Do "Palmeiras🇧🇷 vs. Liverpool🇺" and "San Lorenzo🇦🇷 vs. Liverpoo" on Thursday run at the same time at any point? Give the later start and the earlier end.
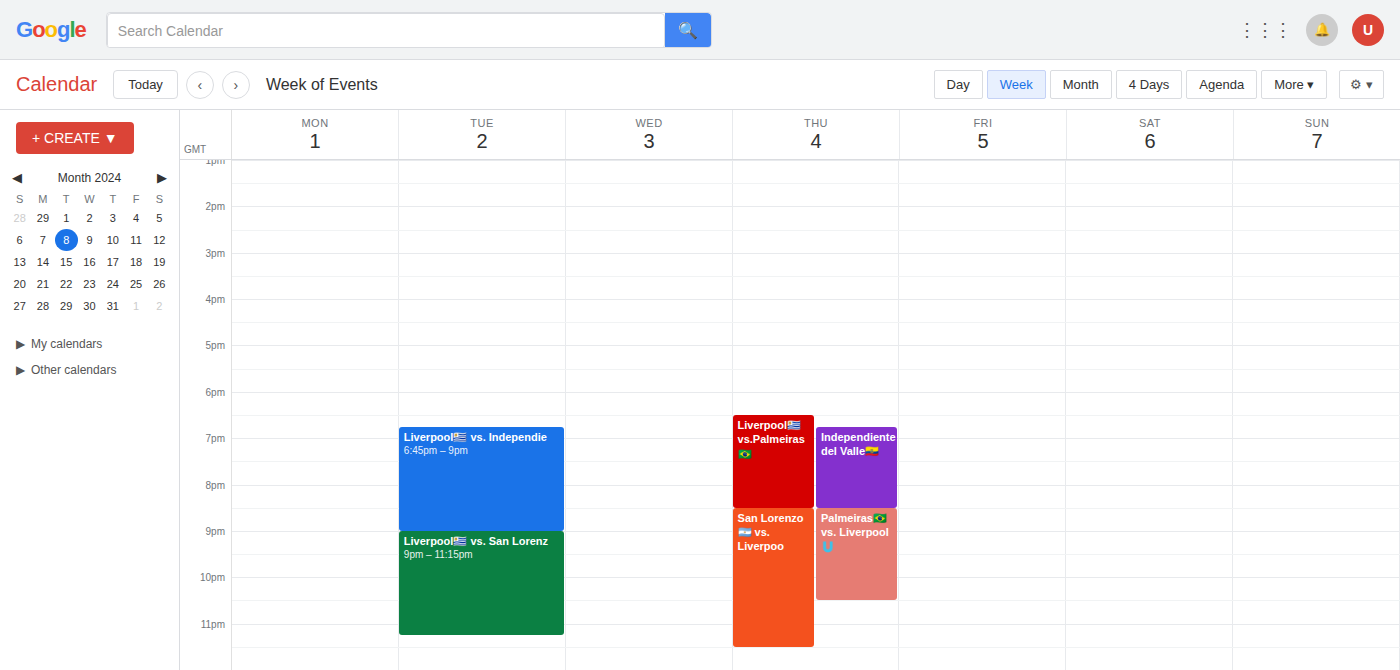
"Palmeiras🇧🇷 vs. Liverpool🇺" runs 8:30 PM to 10:30 PM, inside "San Lorenzo🇦🇷 vs. Liverpoo" -- they overlap.